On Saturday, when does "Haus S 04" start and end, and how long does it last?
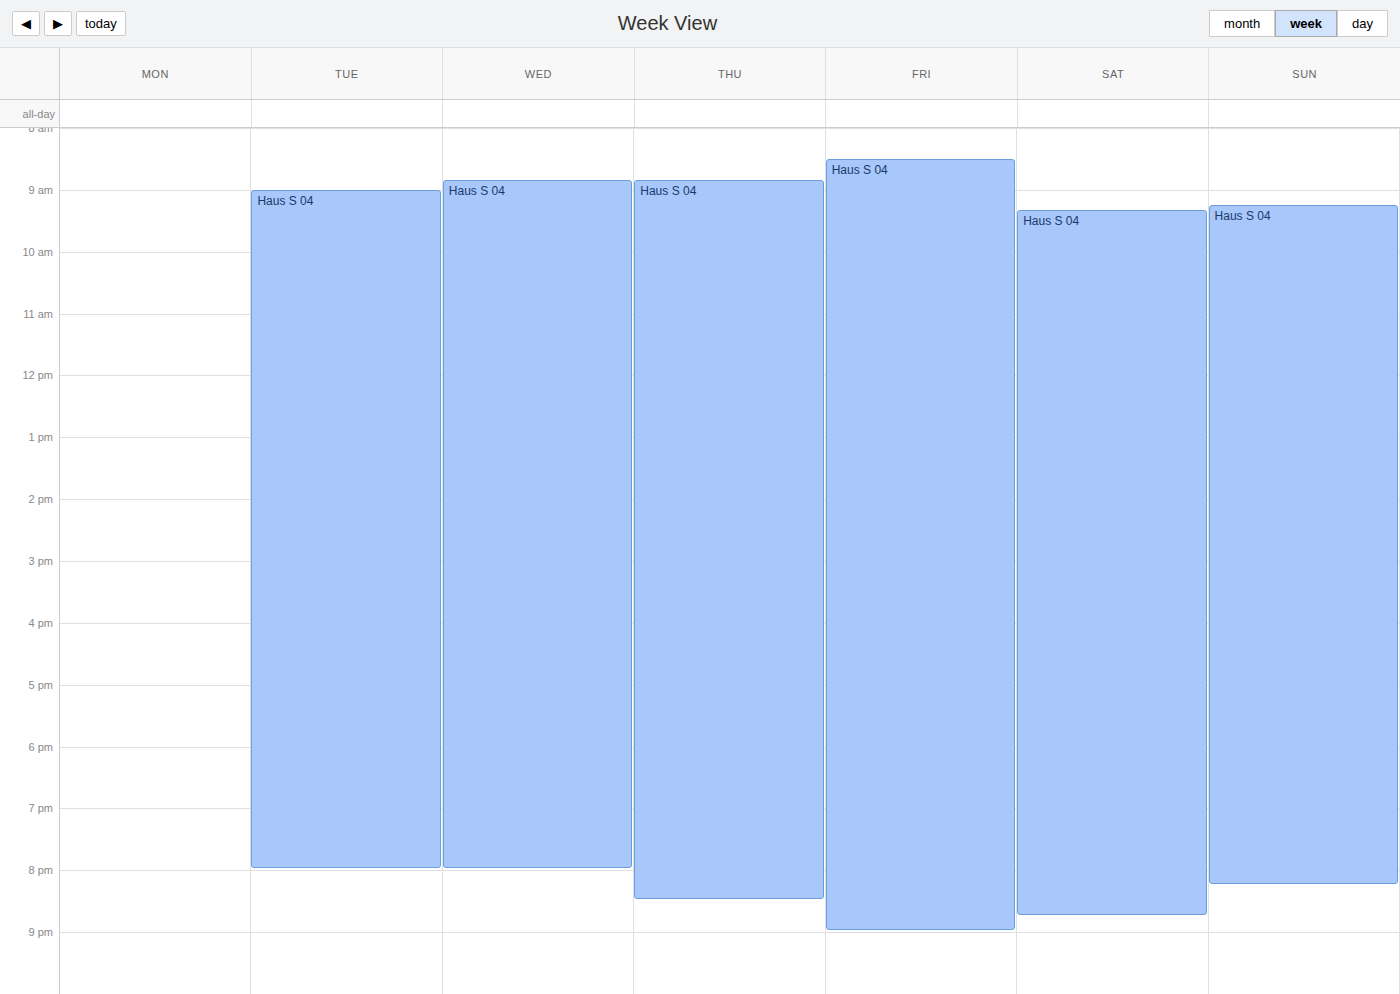
9:20 AM to 8:45 PM, 11 hours 25 minutes